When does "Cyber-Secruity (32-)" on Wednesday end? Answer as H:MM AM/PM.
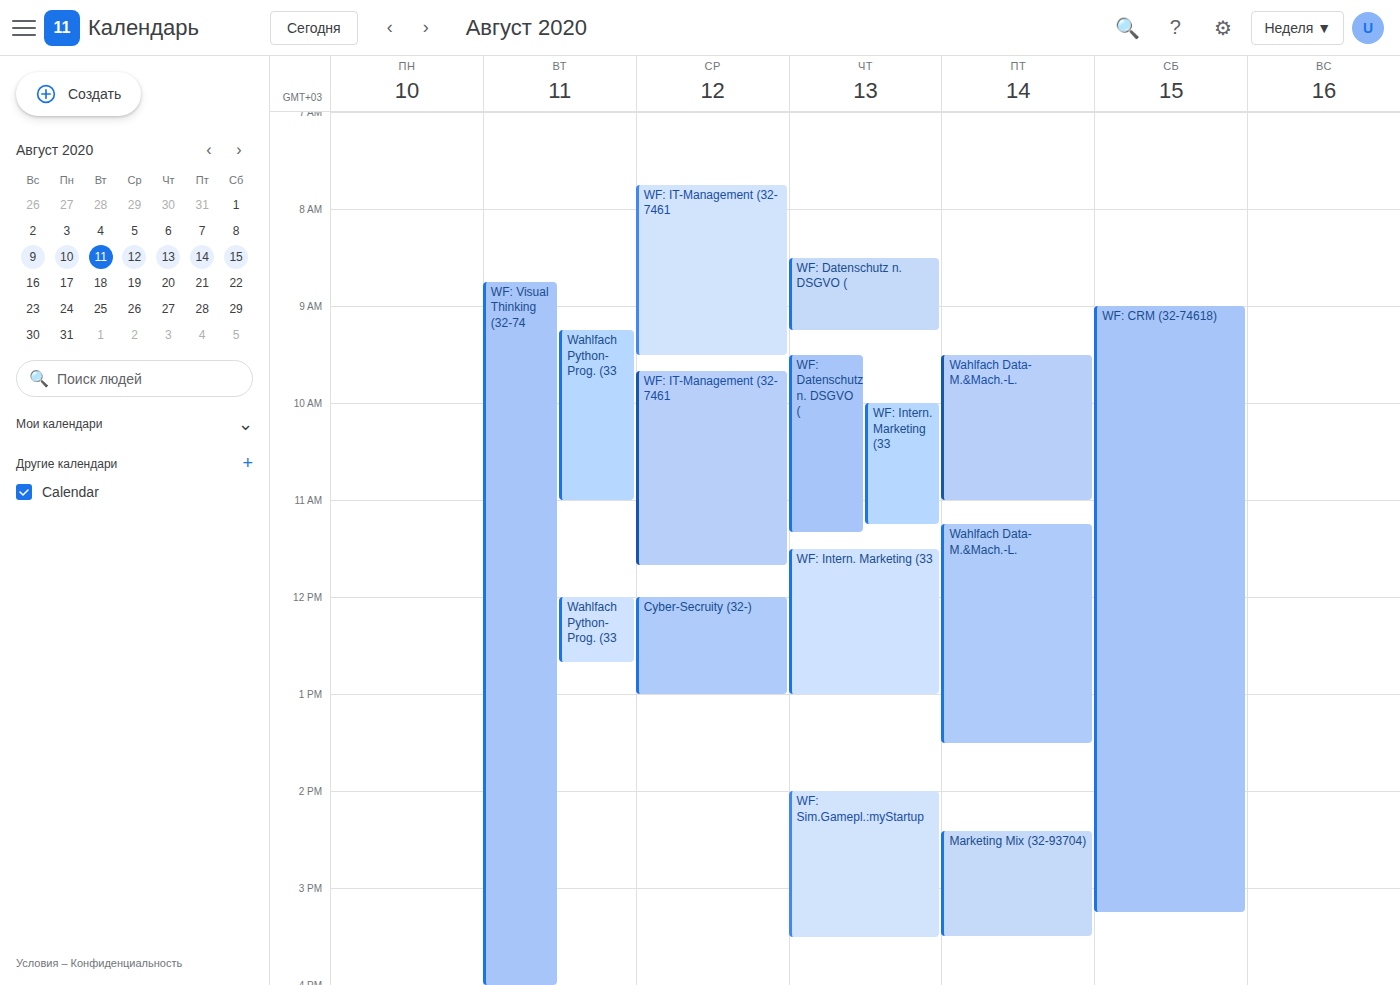
1:00 PM